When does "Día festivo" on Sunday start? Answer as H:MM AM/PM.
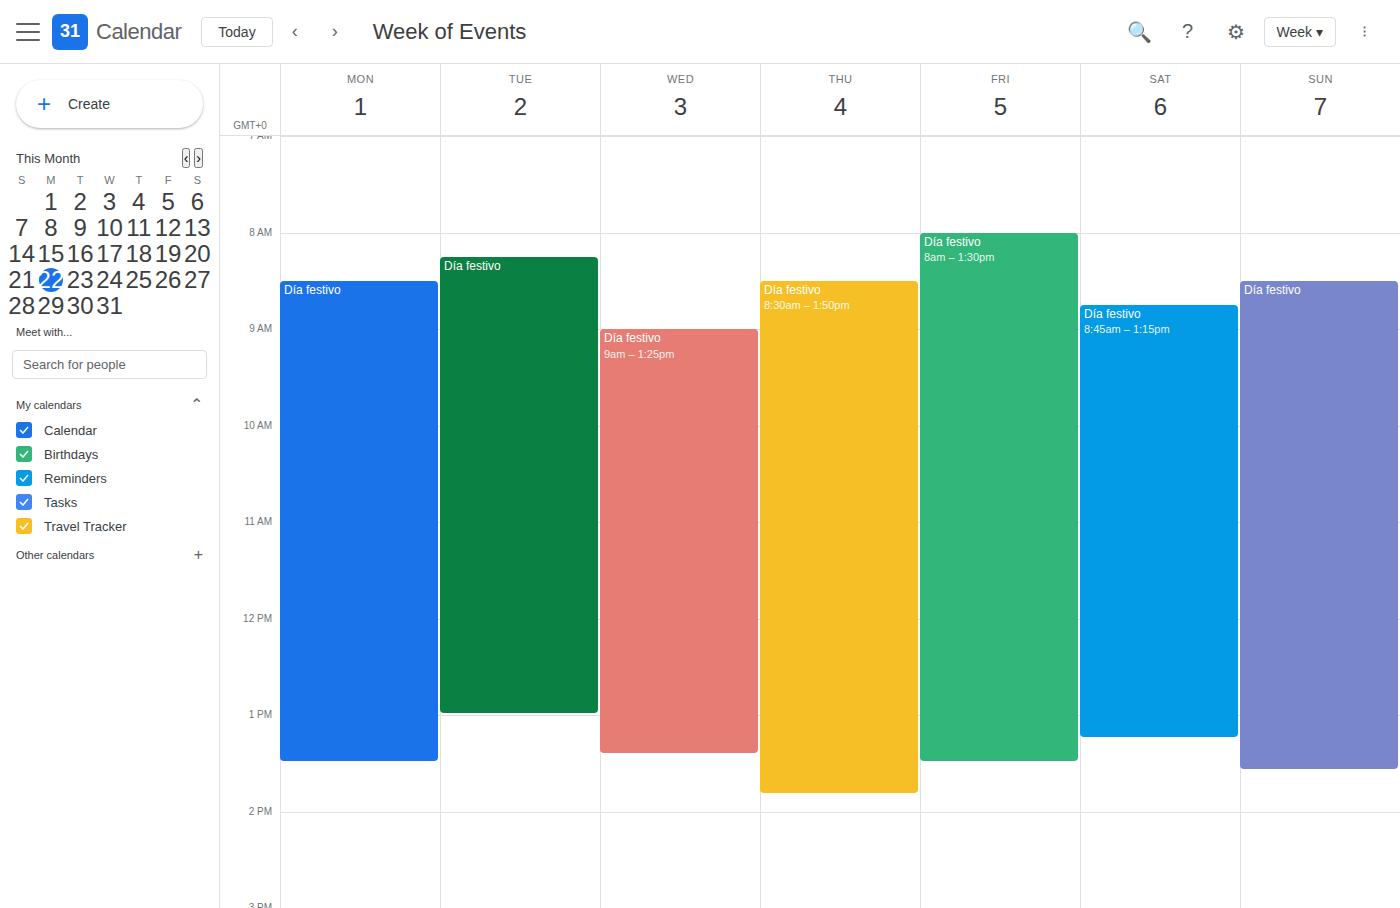
8:30 AM